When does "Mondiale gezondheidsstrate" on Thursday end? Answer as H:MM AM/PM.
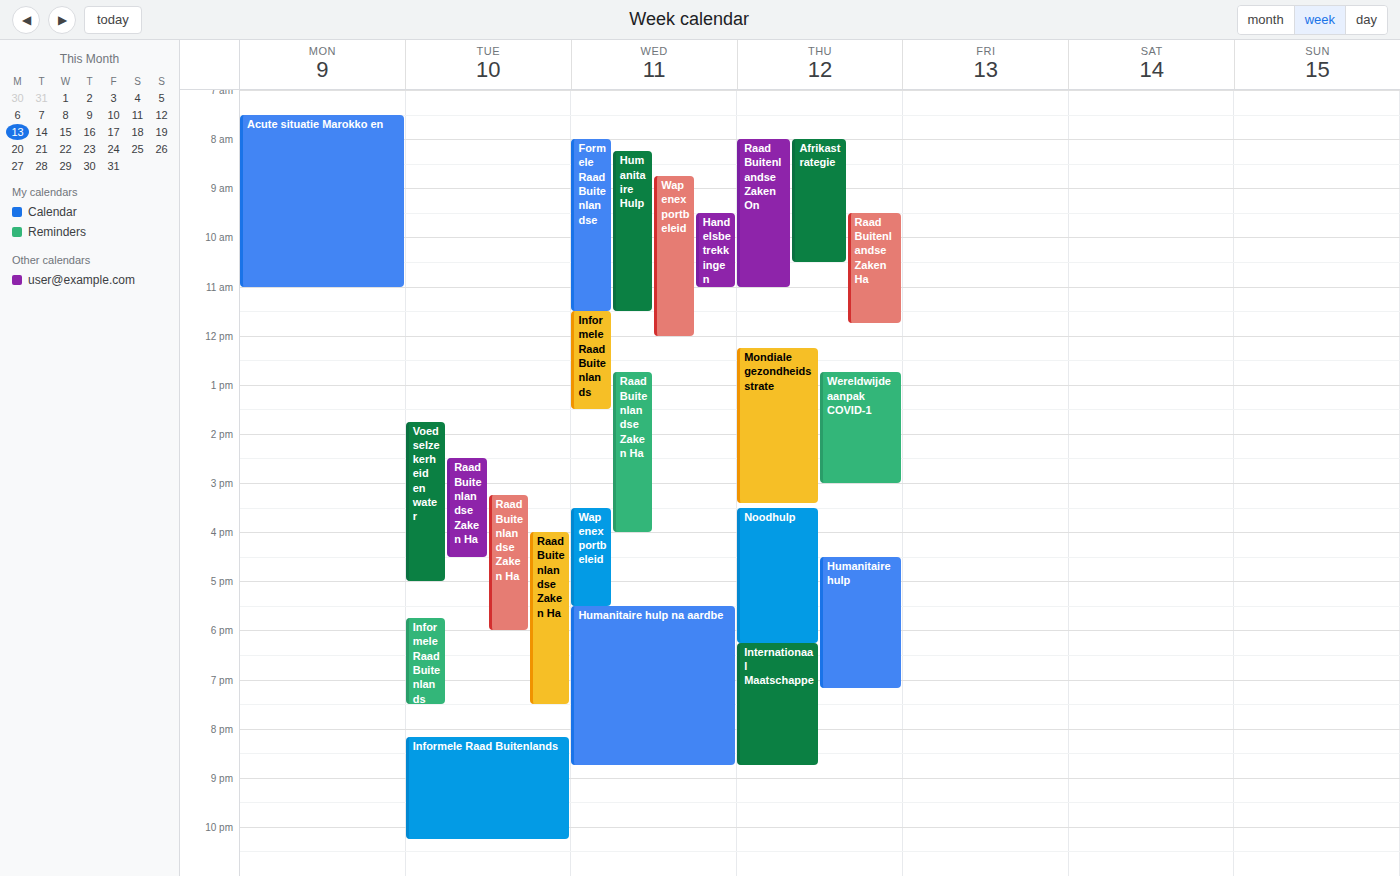
3:25 PM